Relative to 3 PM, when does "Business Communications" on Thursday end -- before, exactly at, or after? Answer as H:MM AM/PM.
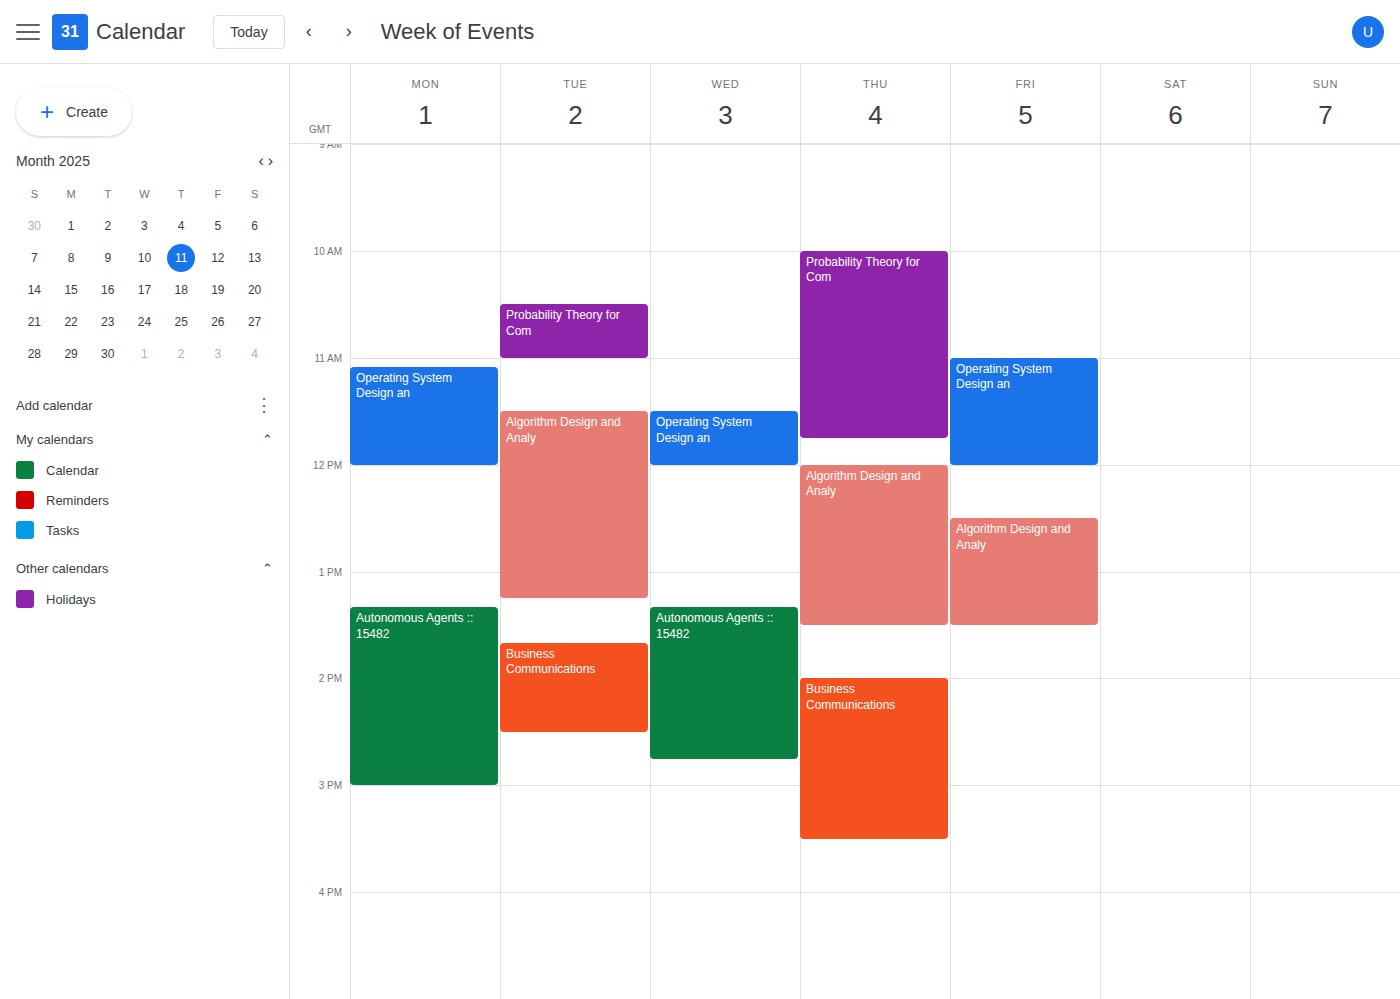
3:30 PM -- after 3 PM, 30 minutes below the 3 PM line.